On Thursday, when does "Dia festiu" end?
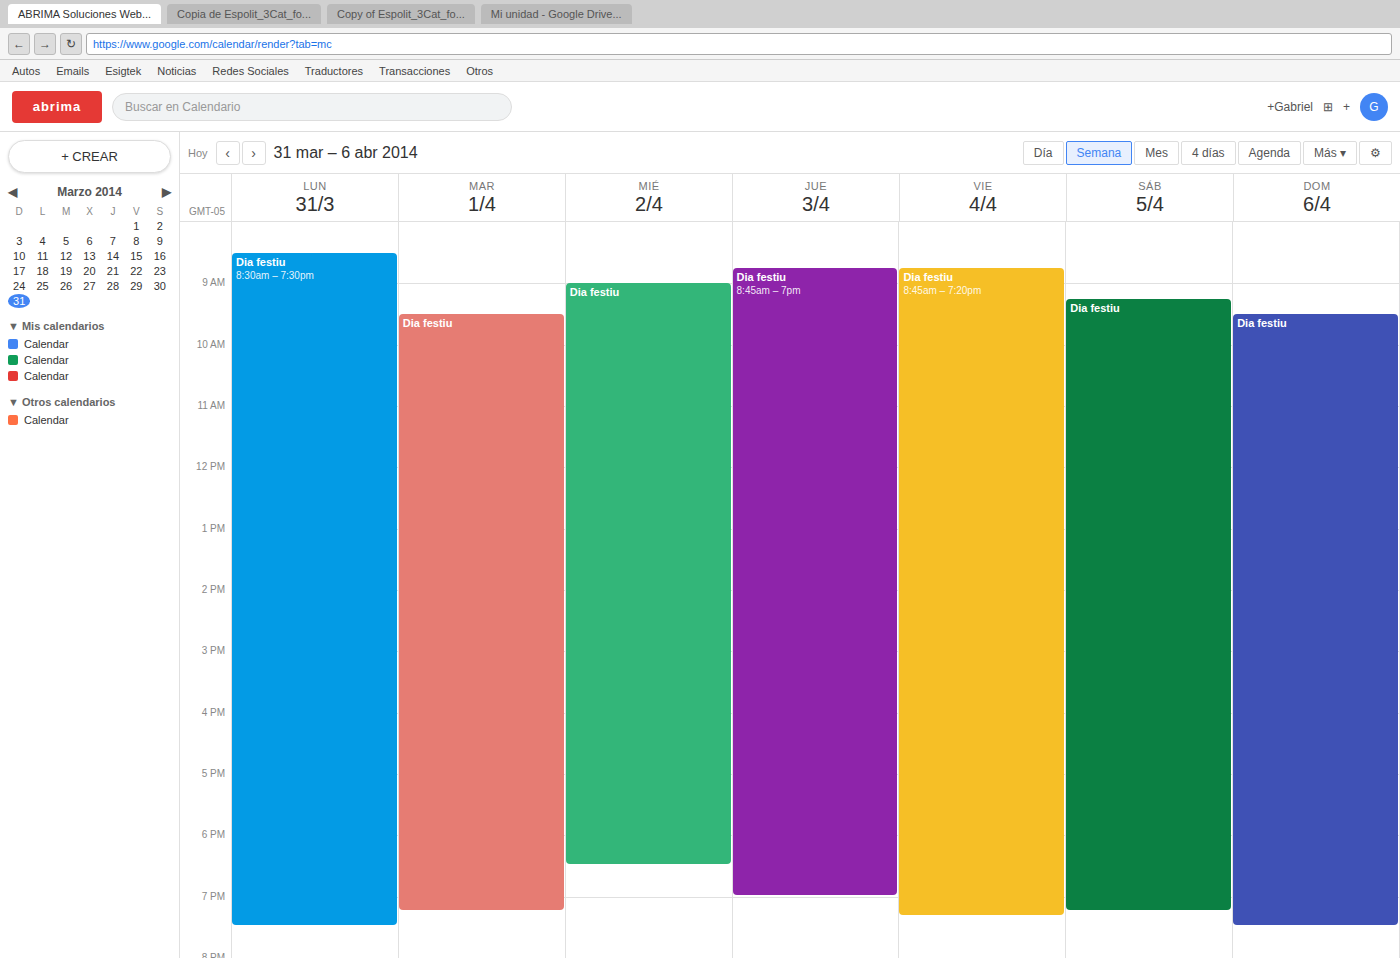
7:00 PM